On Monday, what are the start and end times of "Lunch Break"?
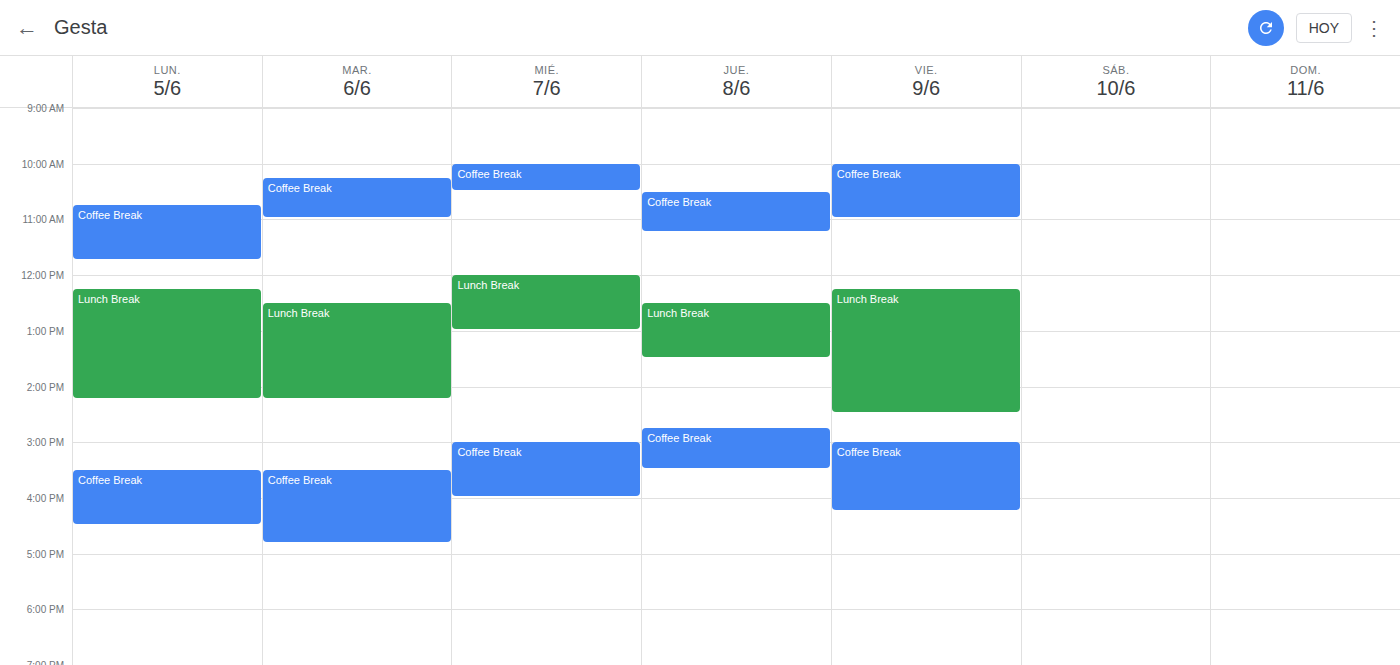
12:15 to 14:15